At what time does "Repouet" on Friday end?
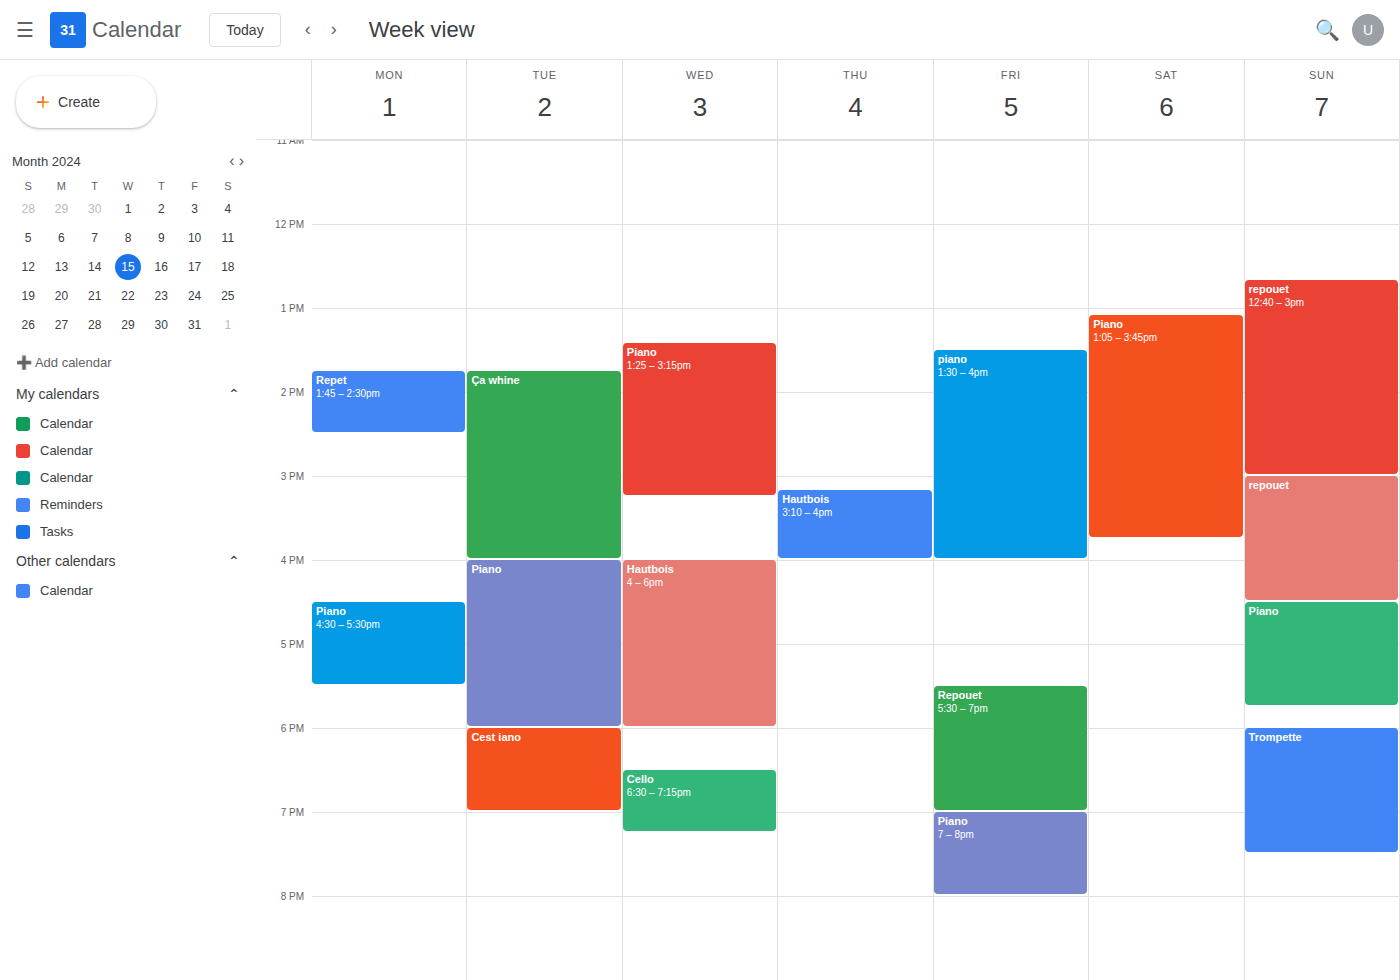
7:00 PM